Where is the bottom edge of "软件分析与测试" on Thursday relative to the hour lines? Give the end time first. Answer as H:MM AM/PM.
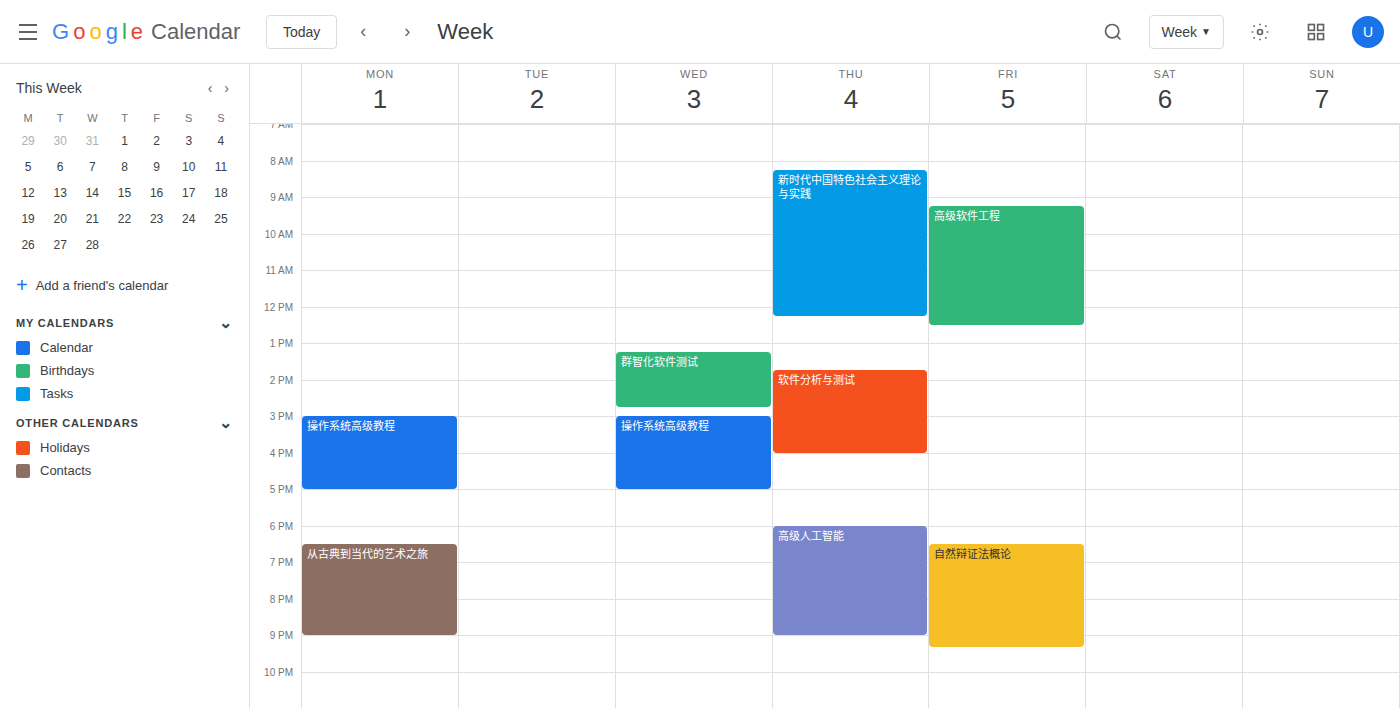
4:00 PM -- exactly on the 4 PM line.